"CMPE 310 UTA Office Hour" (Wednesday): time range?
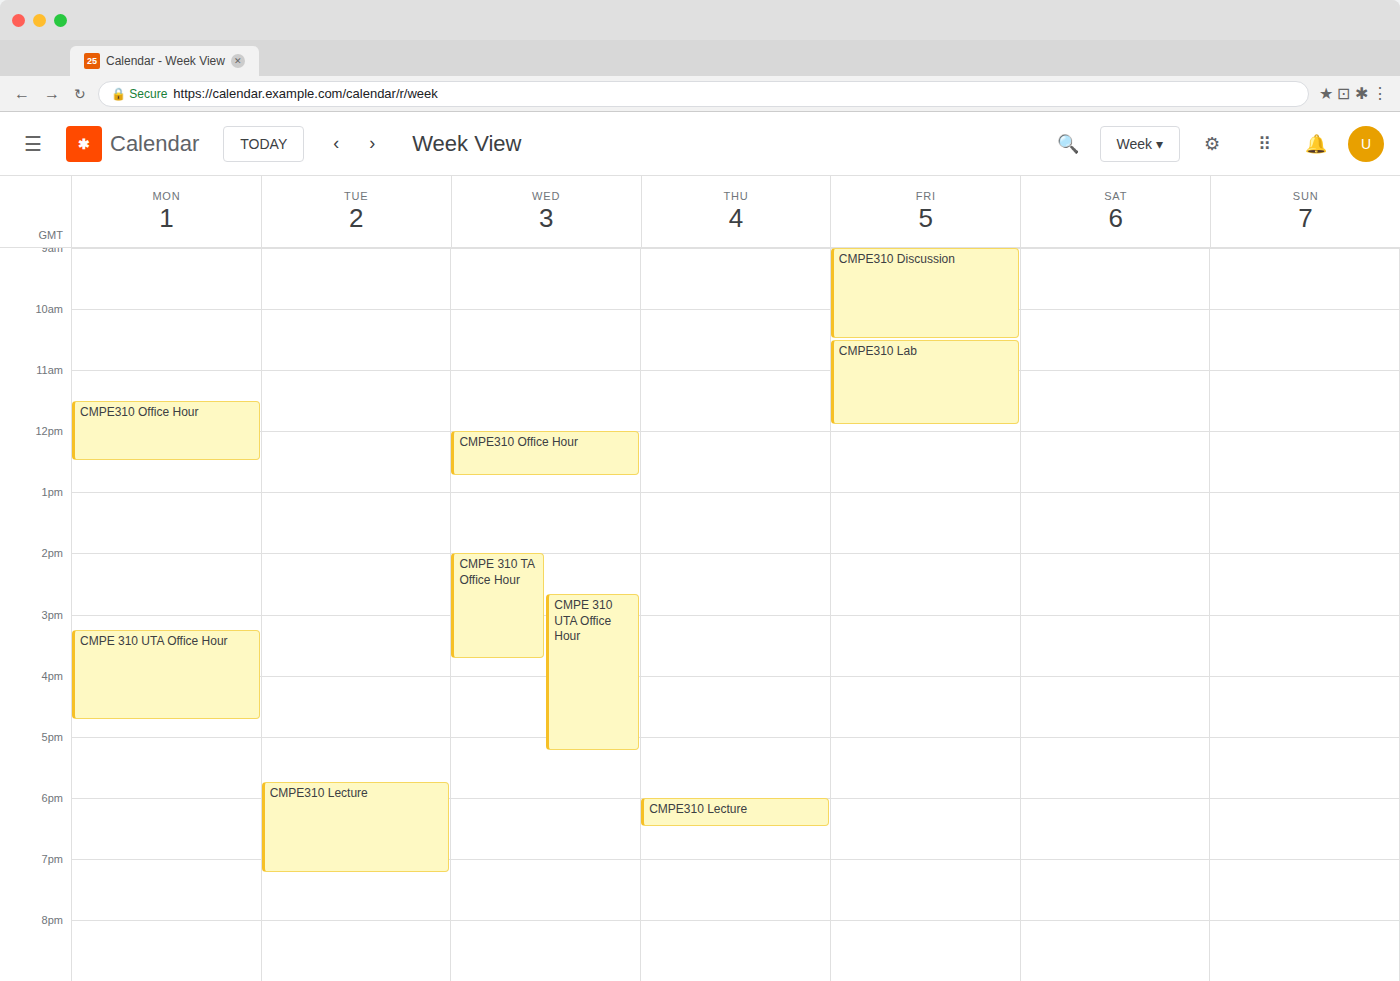
2:40 PM to 5:15 PM